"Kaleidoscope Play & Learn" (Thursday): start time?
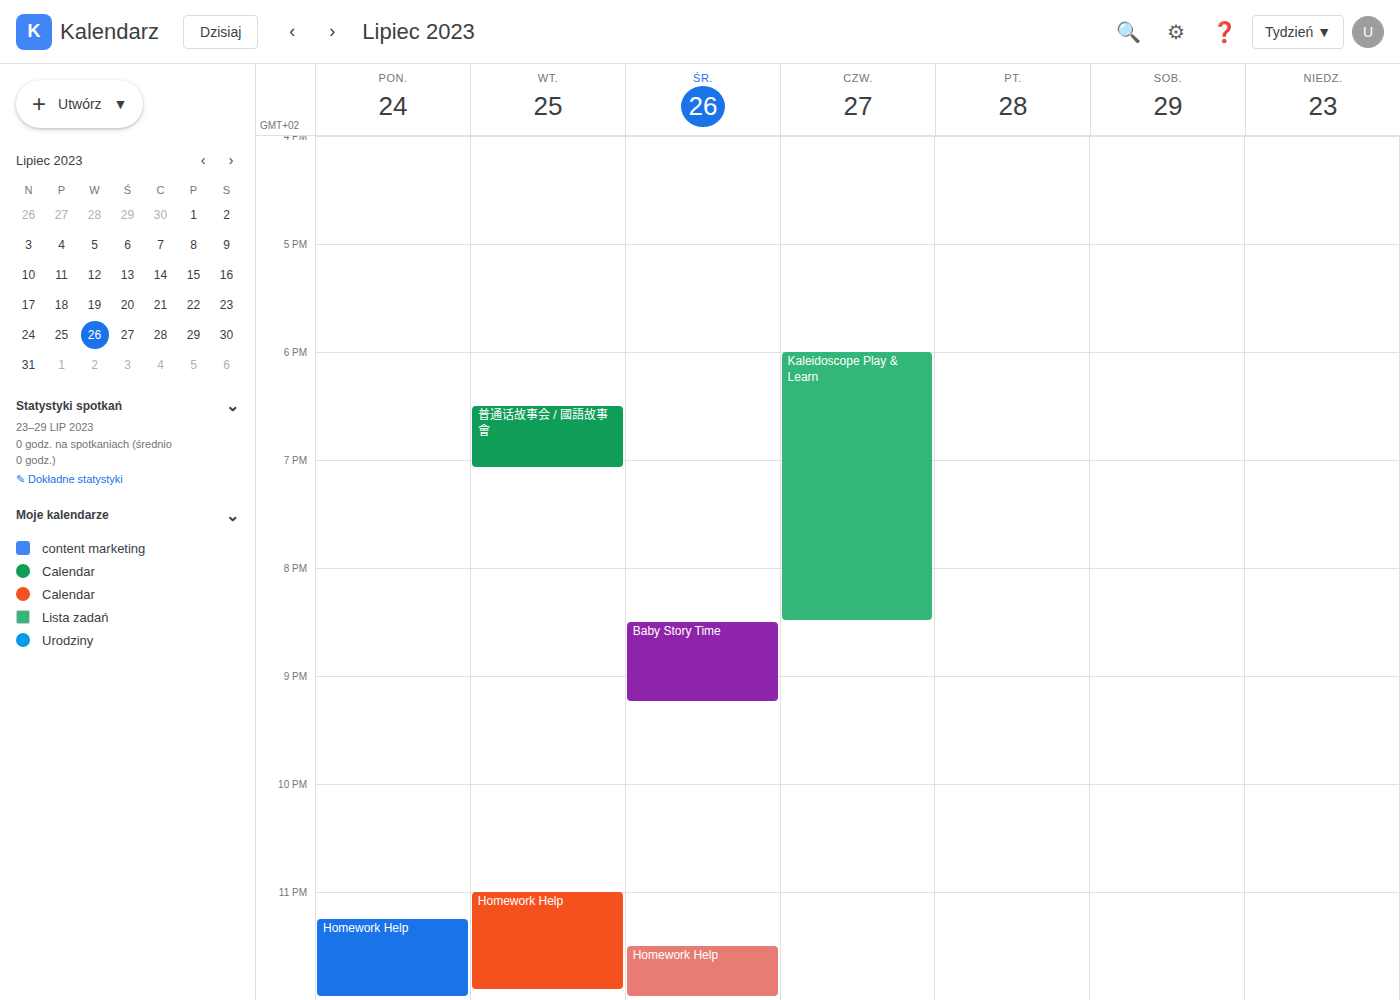
18:00